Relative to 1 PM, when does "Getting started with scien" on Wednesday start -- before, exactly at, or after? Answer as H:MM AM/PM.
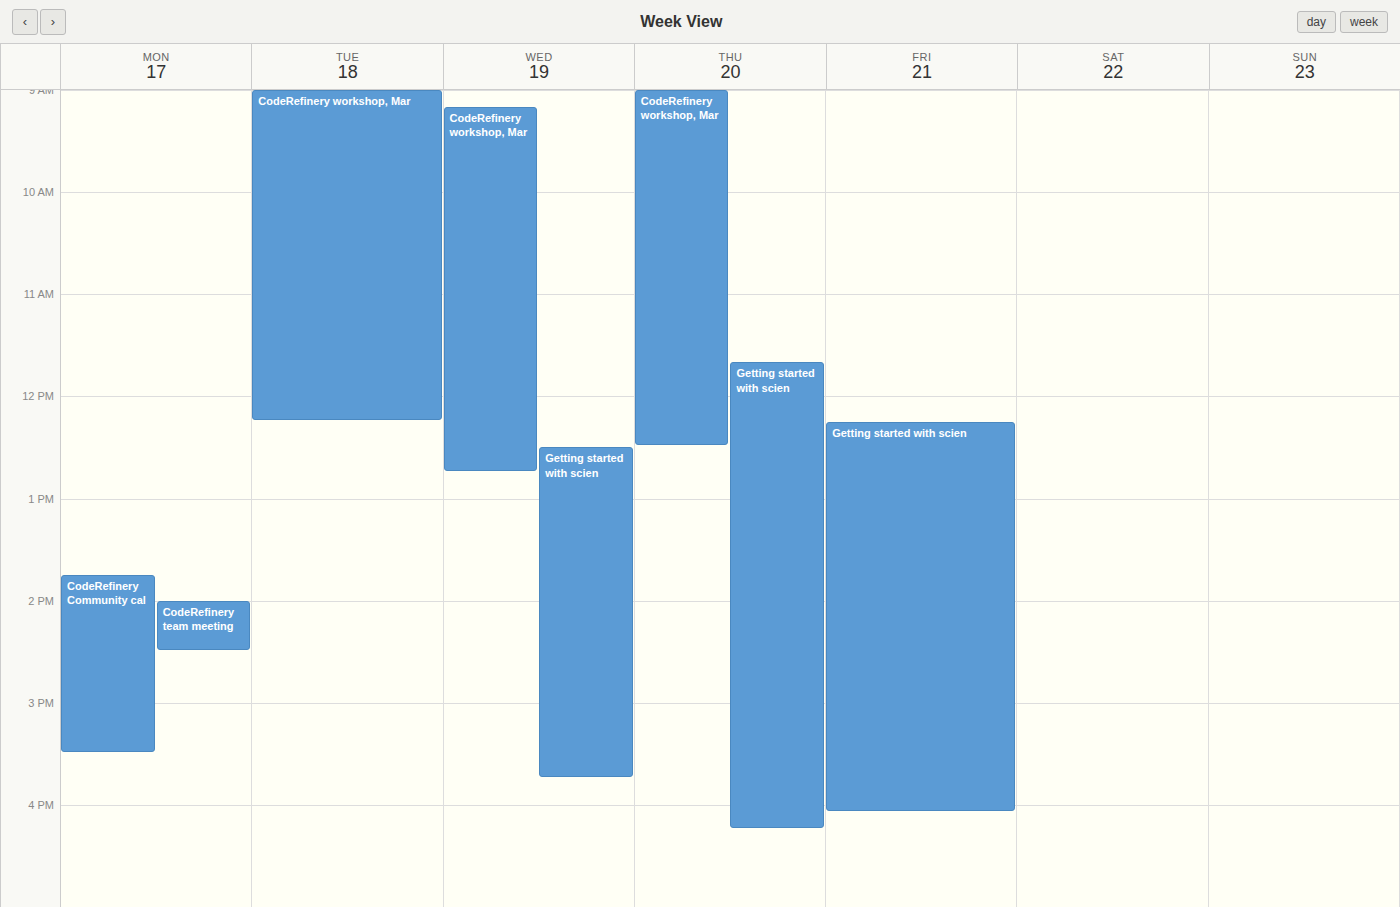
12:30 PM -- before 1 PM, 30 minutes above the 1 PM line.